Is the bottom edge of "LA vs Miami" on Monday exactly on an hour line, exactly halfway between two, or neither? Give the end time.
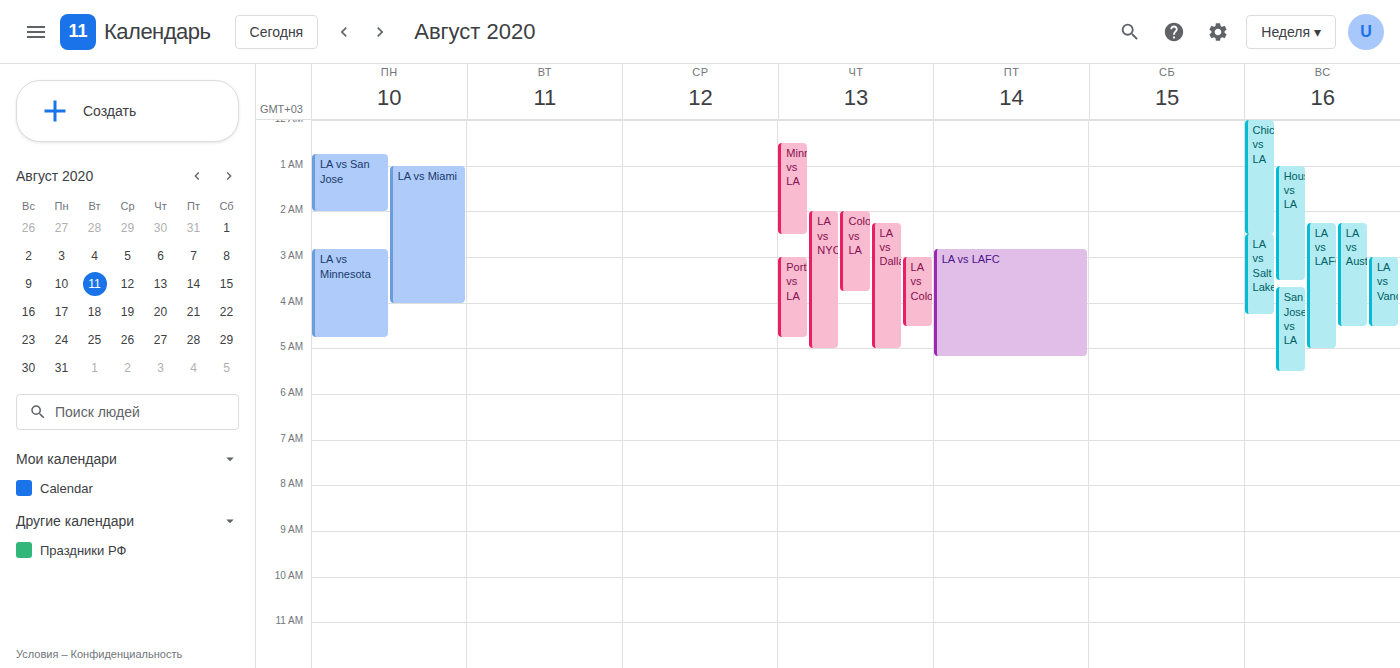
4:00 AM -- exactly on the 4 AM line.